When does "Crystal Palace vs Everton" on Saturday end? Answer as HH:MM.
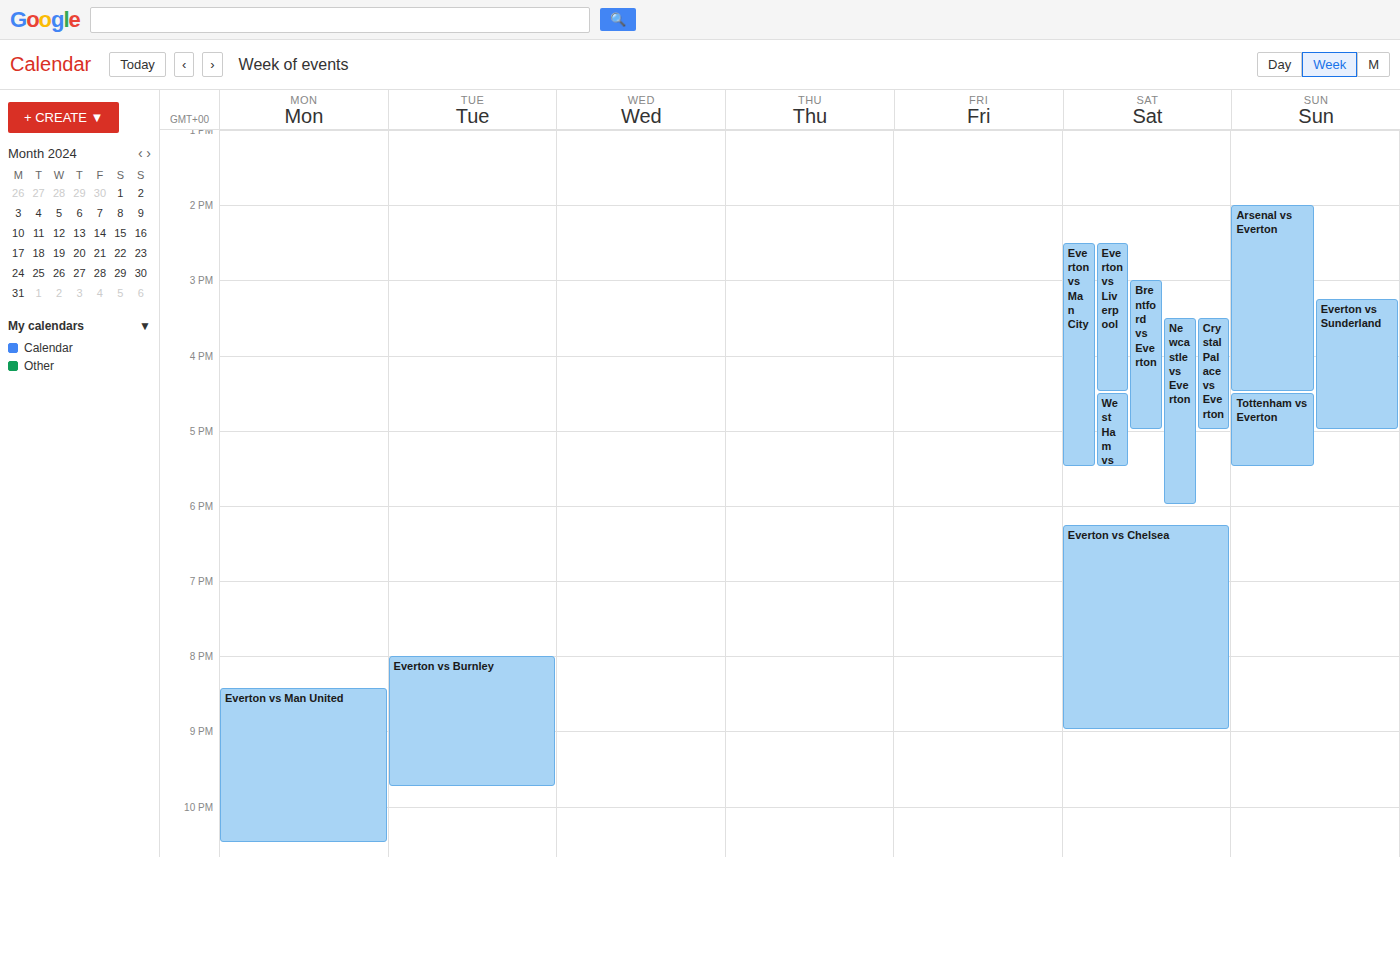
17:00